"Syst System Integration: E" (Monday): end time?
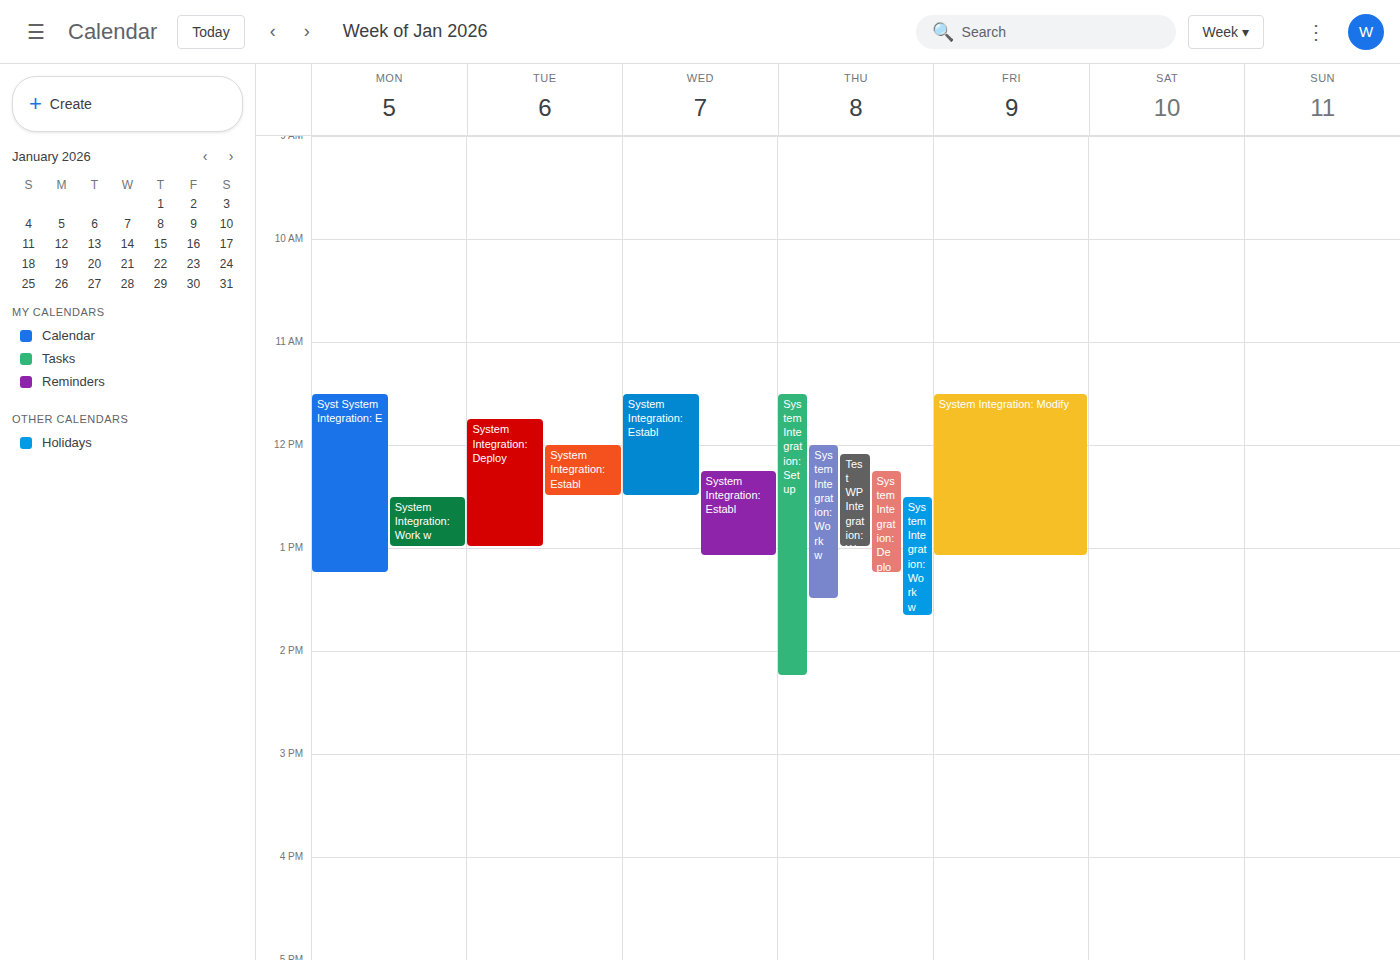
1:15 PM